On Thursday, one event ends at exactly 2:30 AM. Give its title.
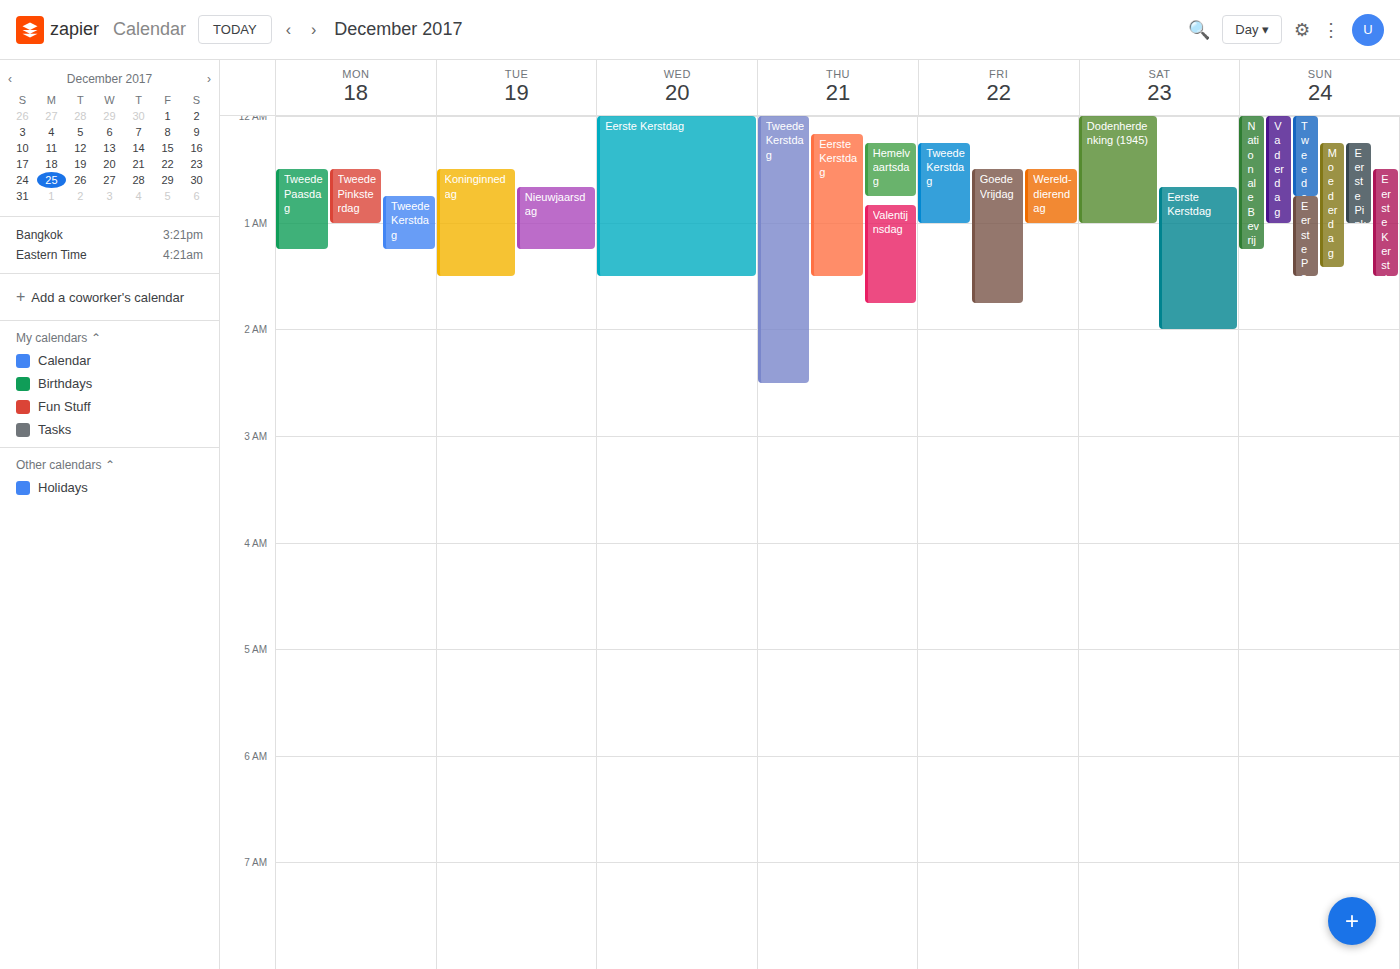
"Tweede Kerstdag"